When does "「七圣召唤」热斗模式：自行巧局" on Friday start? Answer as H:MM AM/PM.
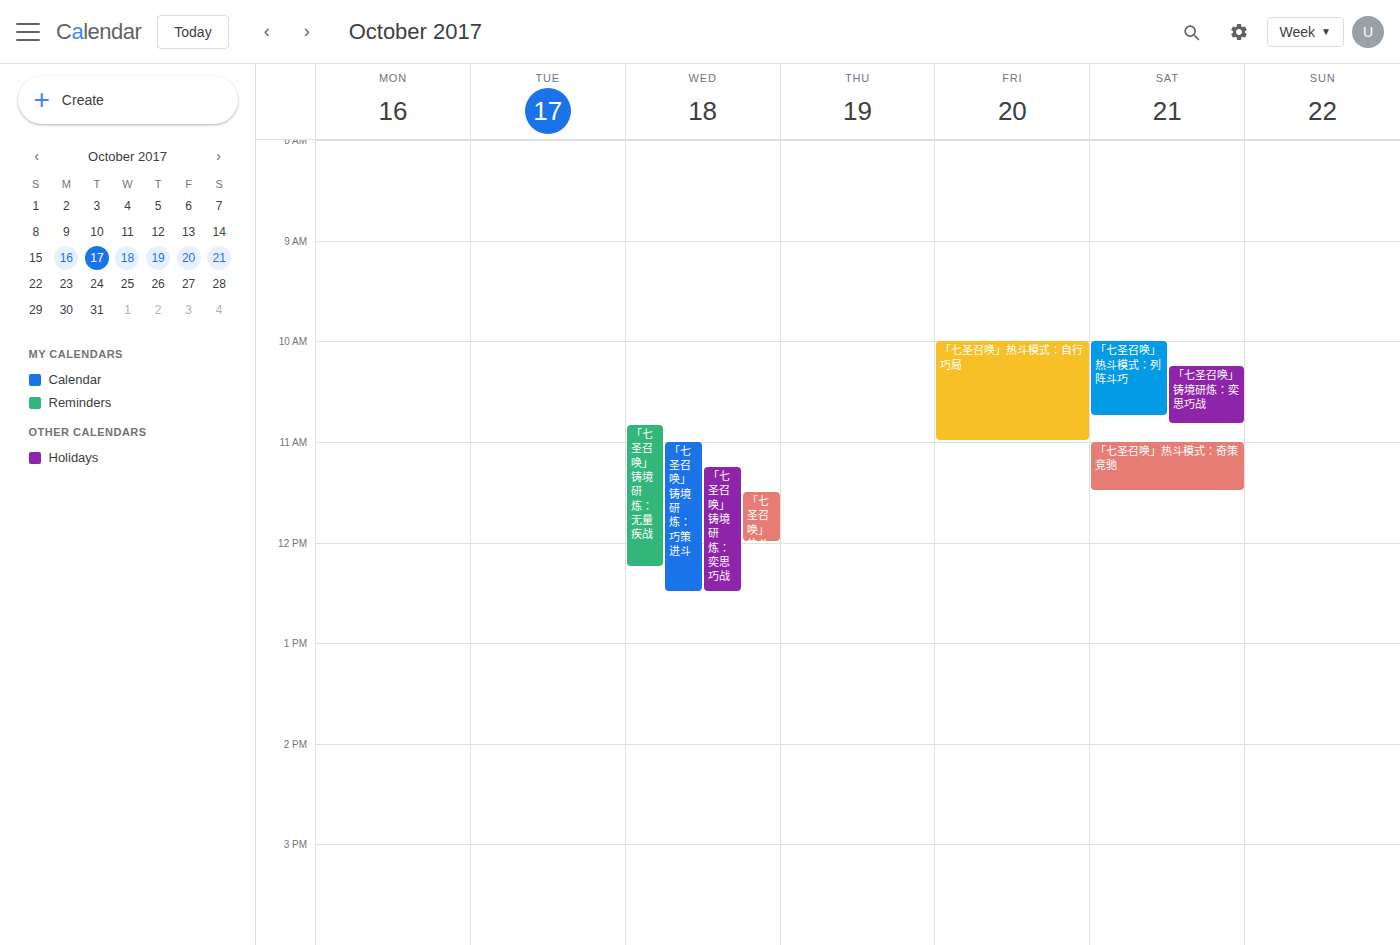
10:00 AM